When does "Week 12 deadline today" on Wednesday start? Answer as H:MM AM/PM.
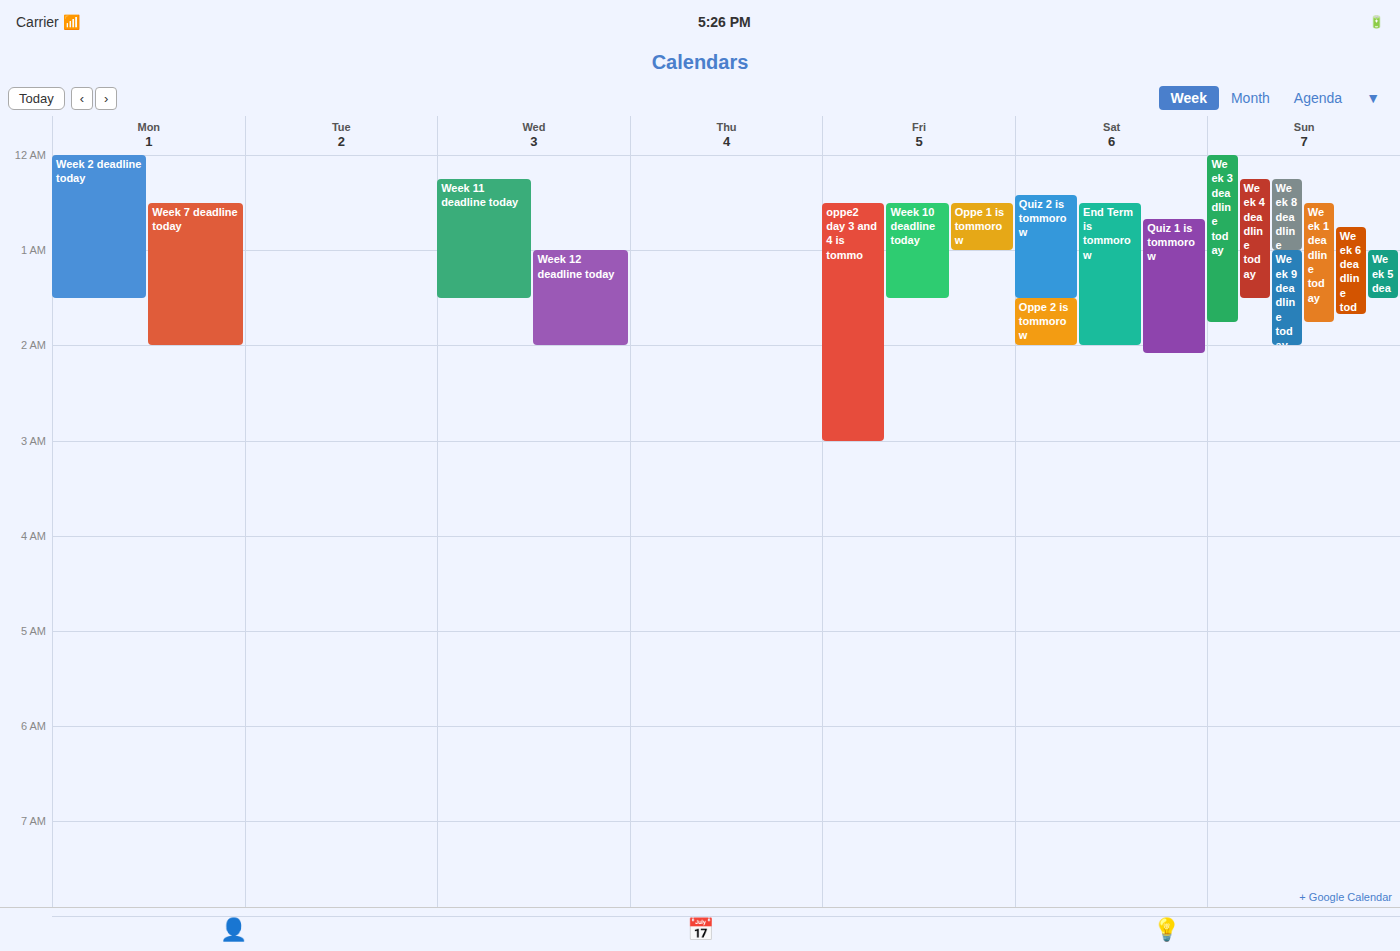
1:00 AM